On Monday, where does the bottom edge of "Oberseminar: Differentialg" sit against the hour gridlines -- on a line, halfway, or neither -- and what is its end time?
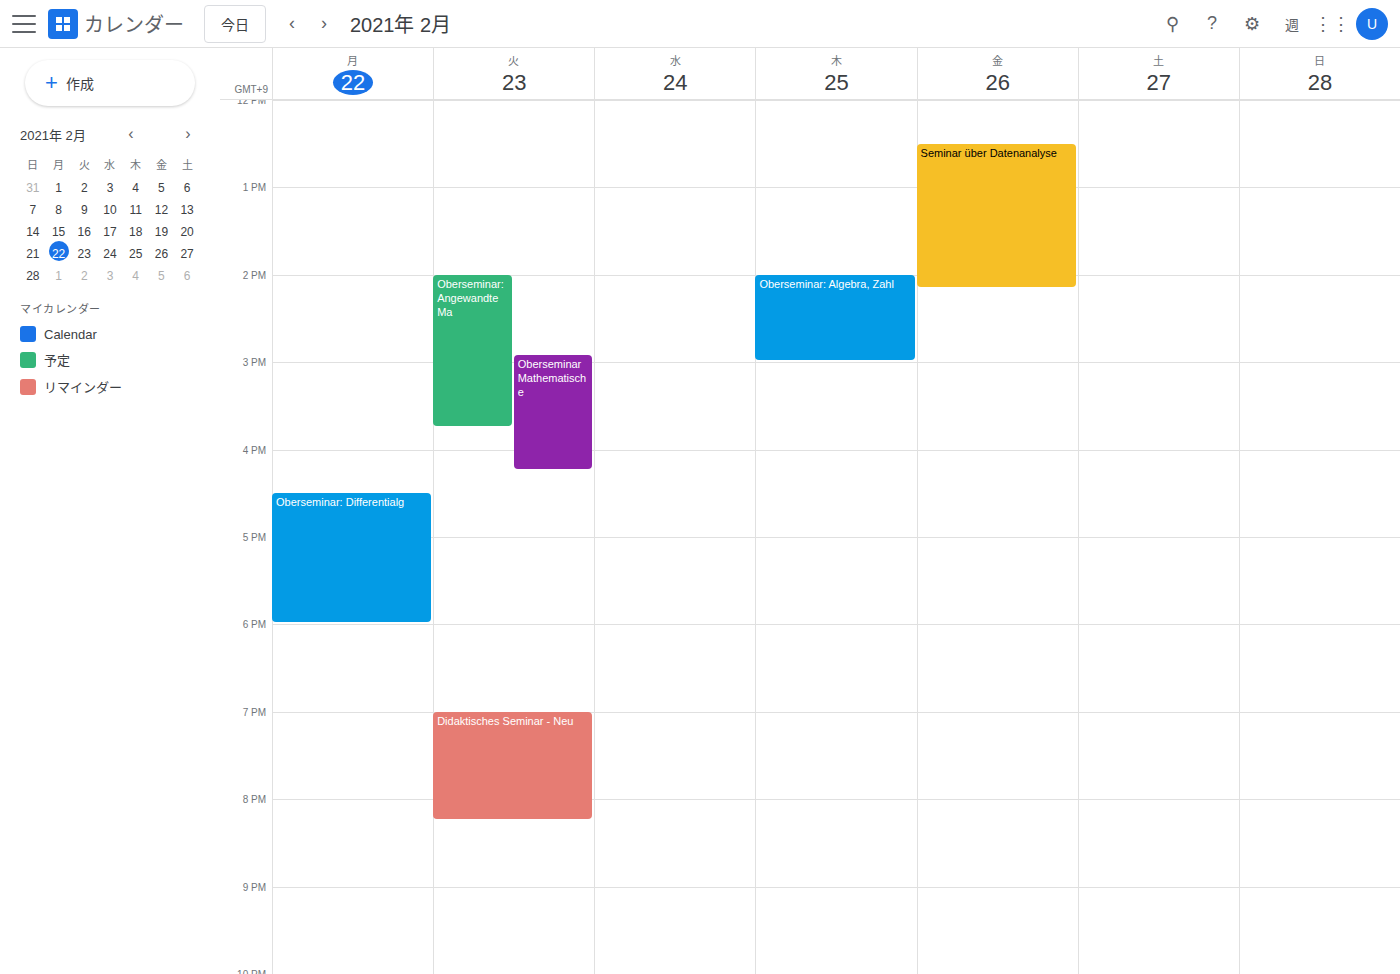
6:00 PM -- exactly on the 6 PM line.